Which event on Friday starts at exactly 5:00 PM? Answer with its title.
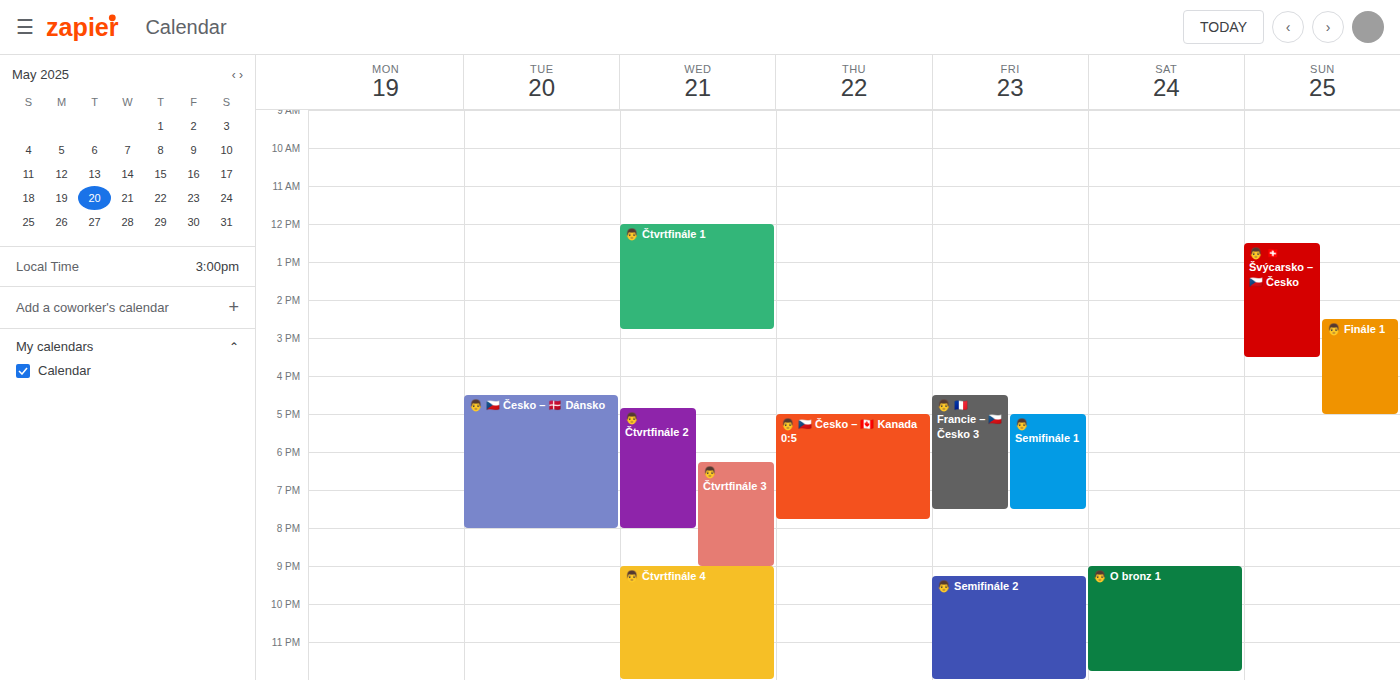
"👨 Semifinále 1"